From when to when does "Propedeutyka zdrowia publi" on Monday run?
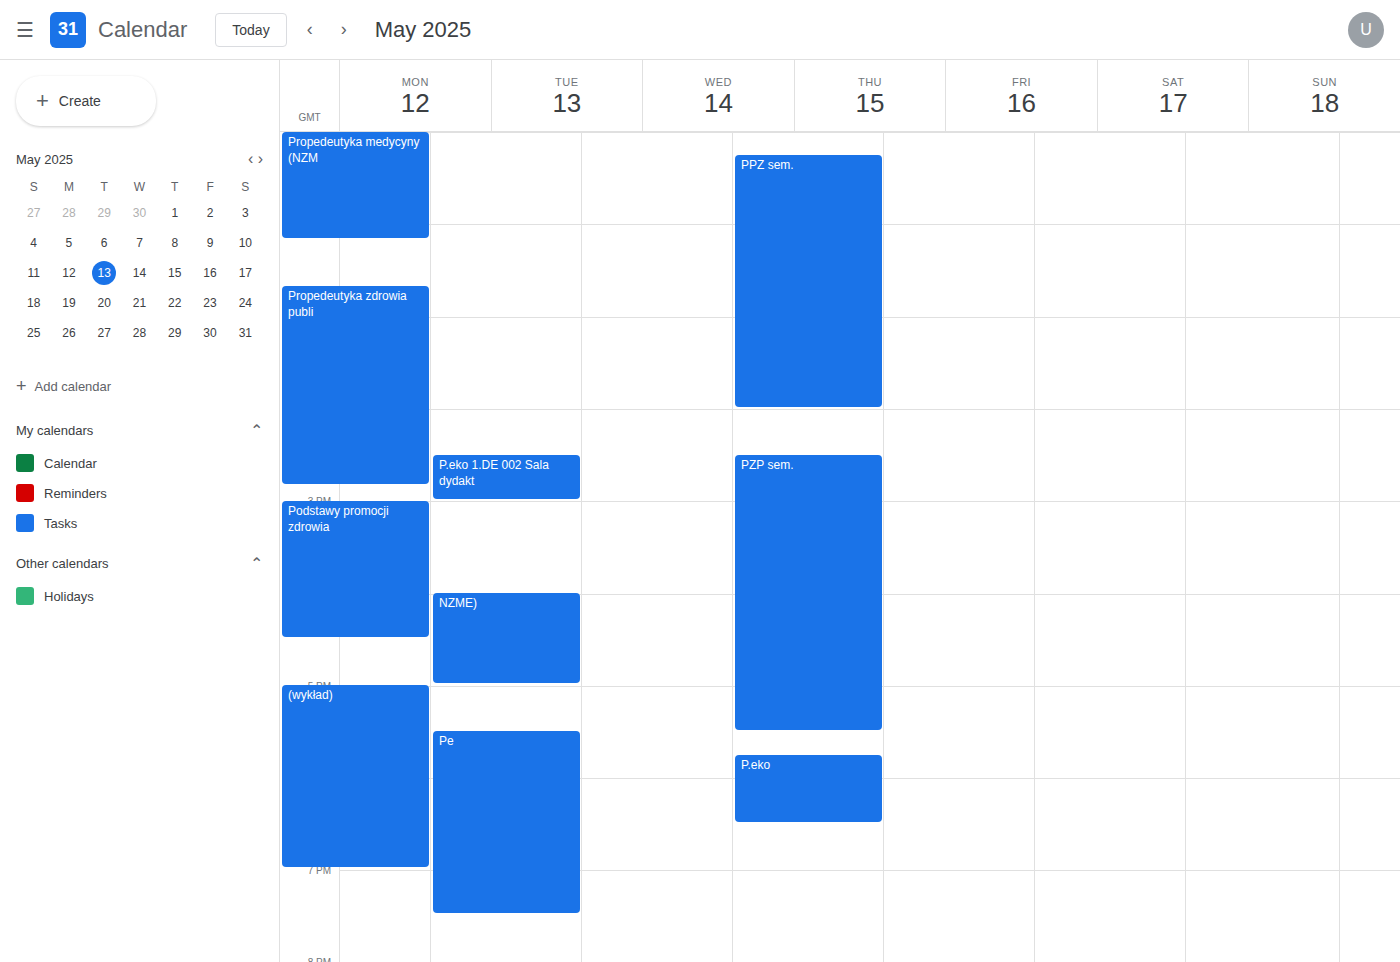
12:40 PM to 2:50 PM